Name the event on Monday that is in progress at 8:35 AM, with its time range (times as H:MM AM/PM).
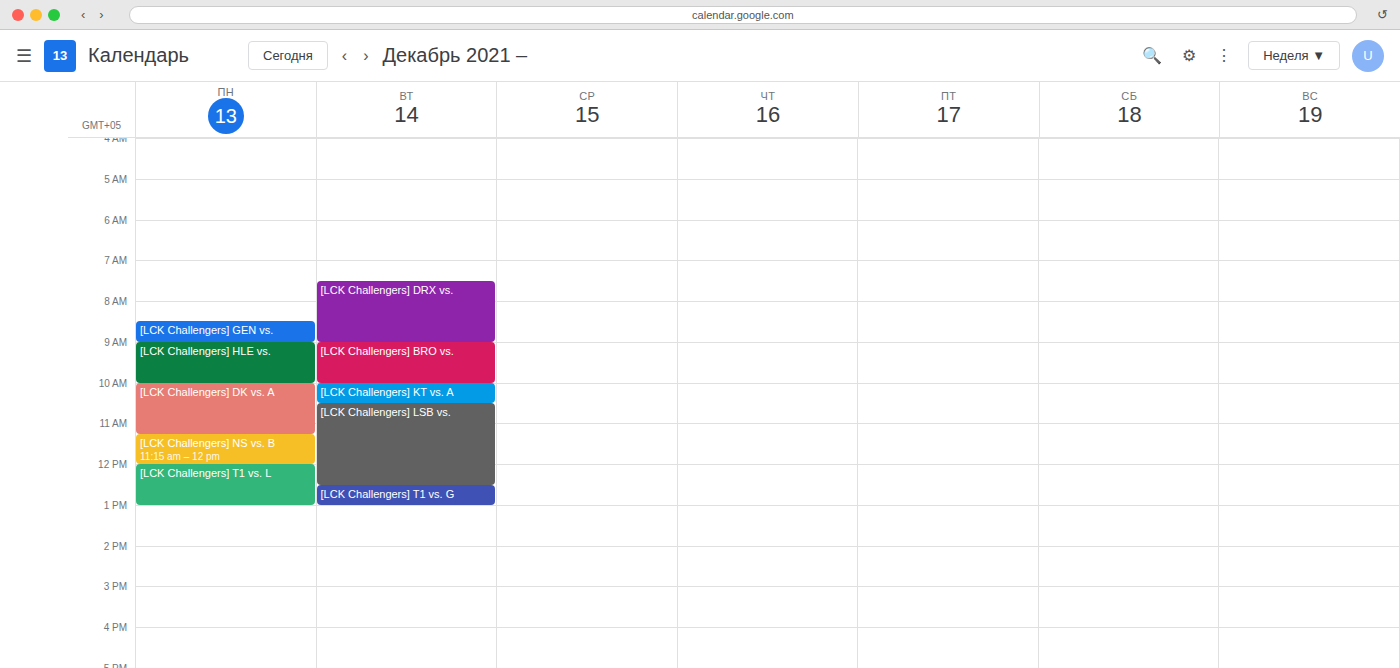
"[LCK Challengers] GEN vs.", 8:30 AM to 9:00 AM